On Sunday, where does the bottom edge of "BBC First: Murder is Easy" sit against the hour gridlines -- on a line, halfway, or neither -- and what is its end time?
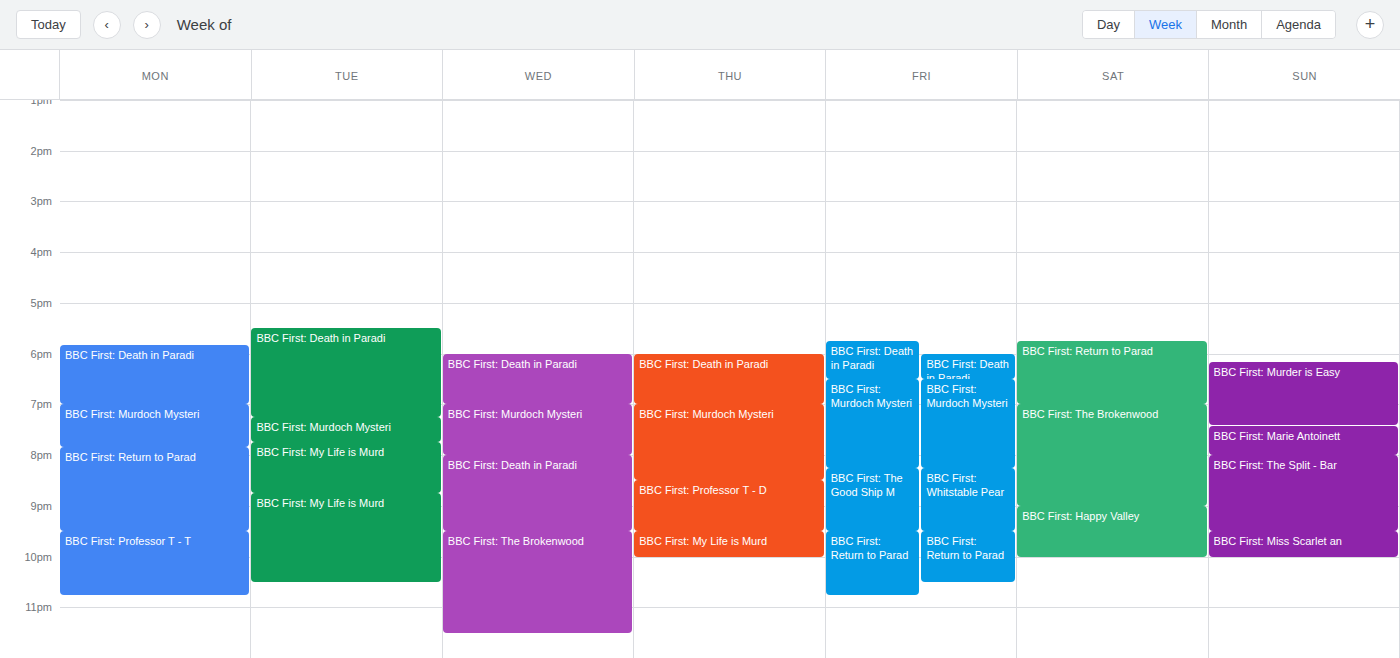
7:25 PM -- neither: 25 minutes below the 7 PM line and 35 minutes above the 8 PM line.